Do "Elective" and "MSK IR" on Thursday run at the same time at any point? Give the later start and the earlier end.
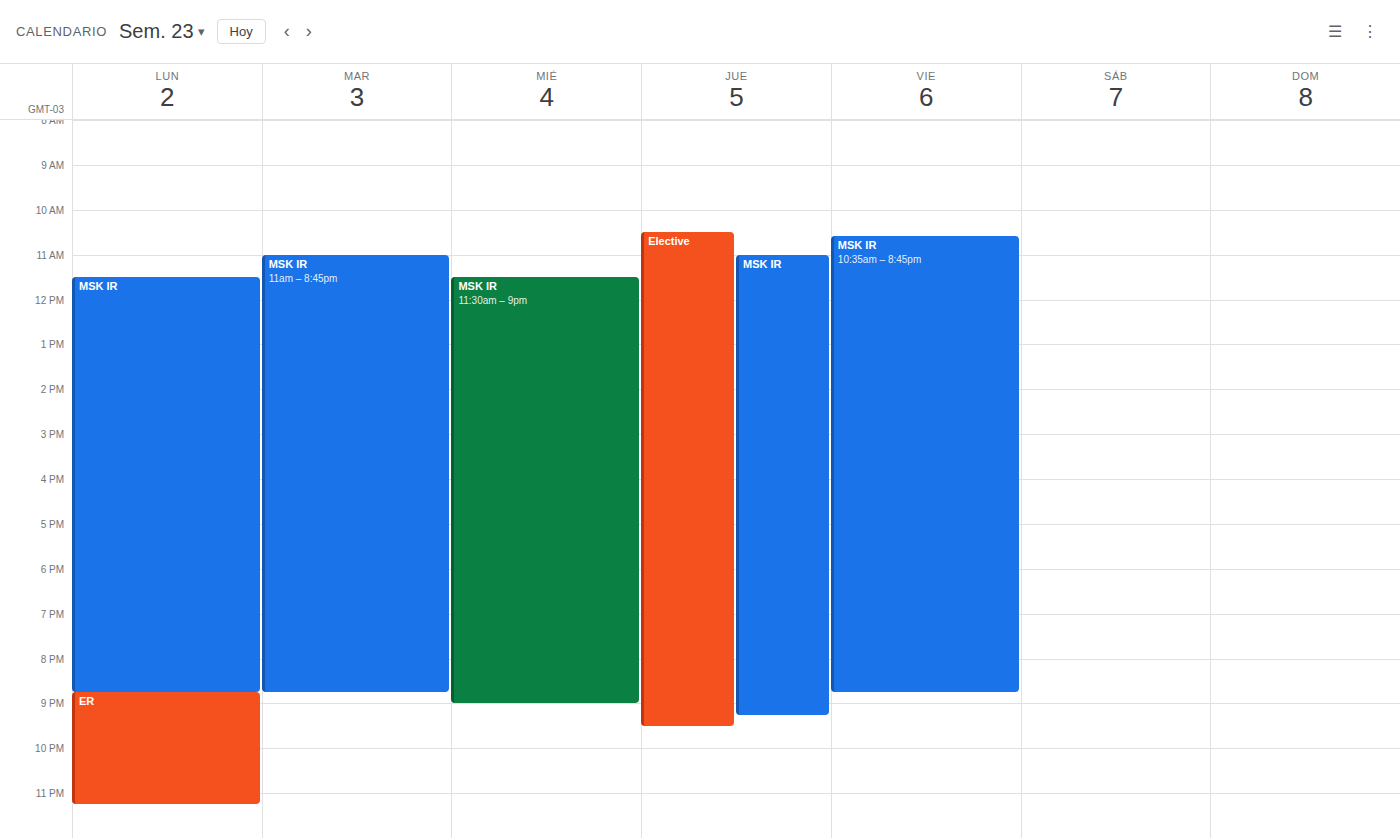
"MSK IR" runs 11:00 AM to 9:15 PM, inside "Elective" -- they overlap.